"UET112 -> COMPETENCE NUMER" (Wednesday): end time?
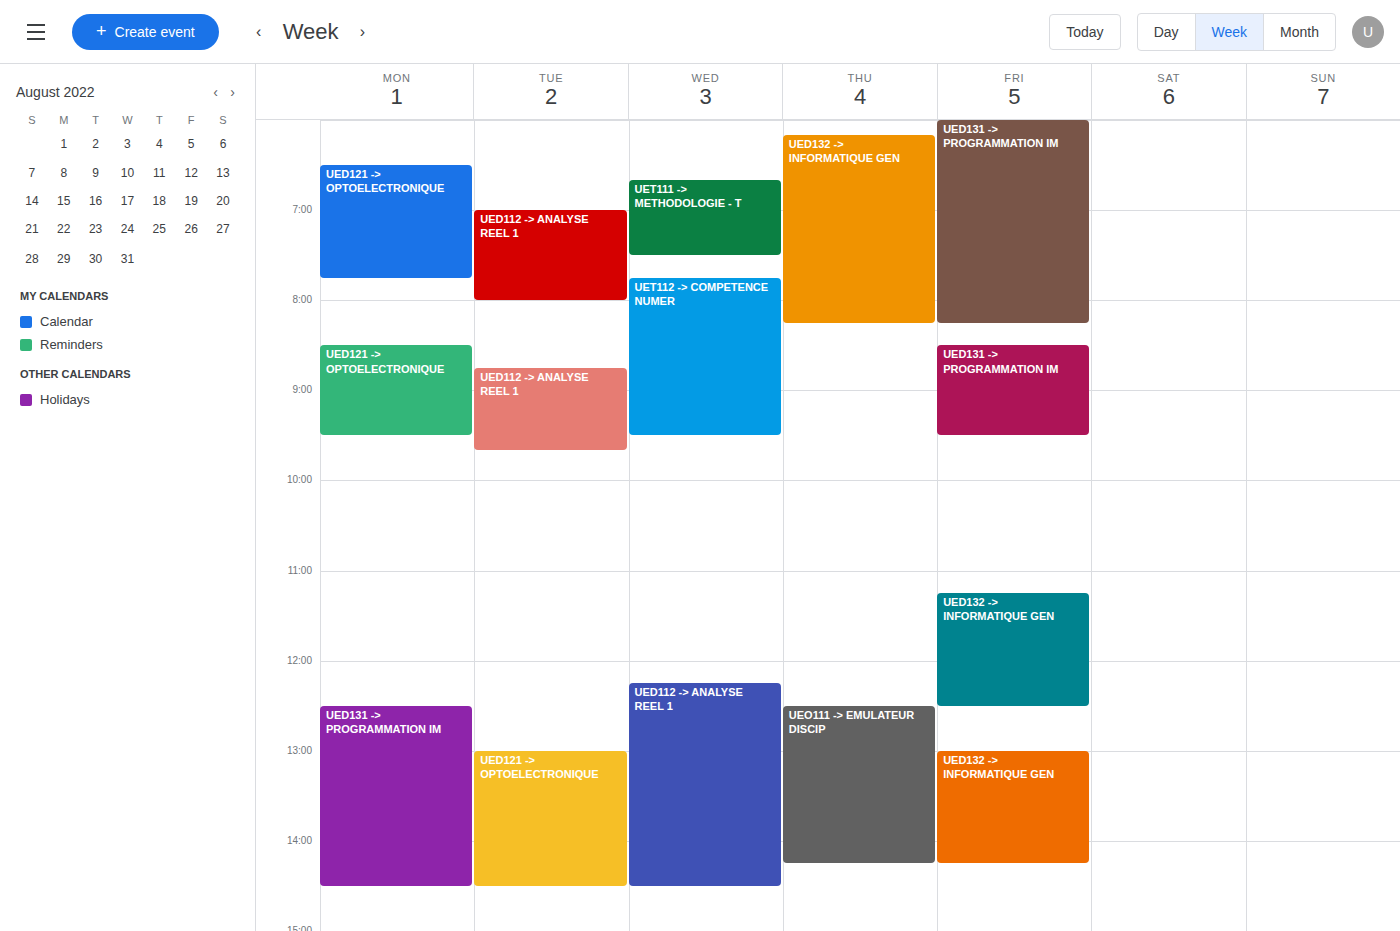
9:30 AM